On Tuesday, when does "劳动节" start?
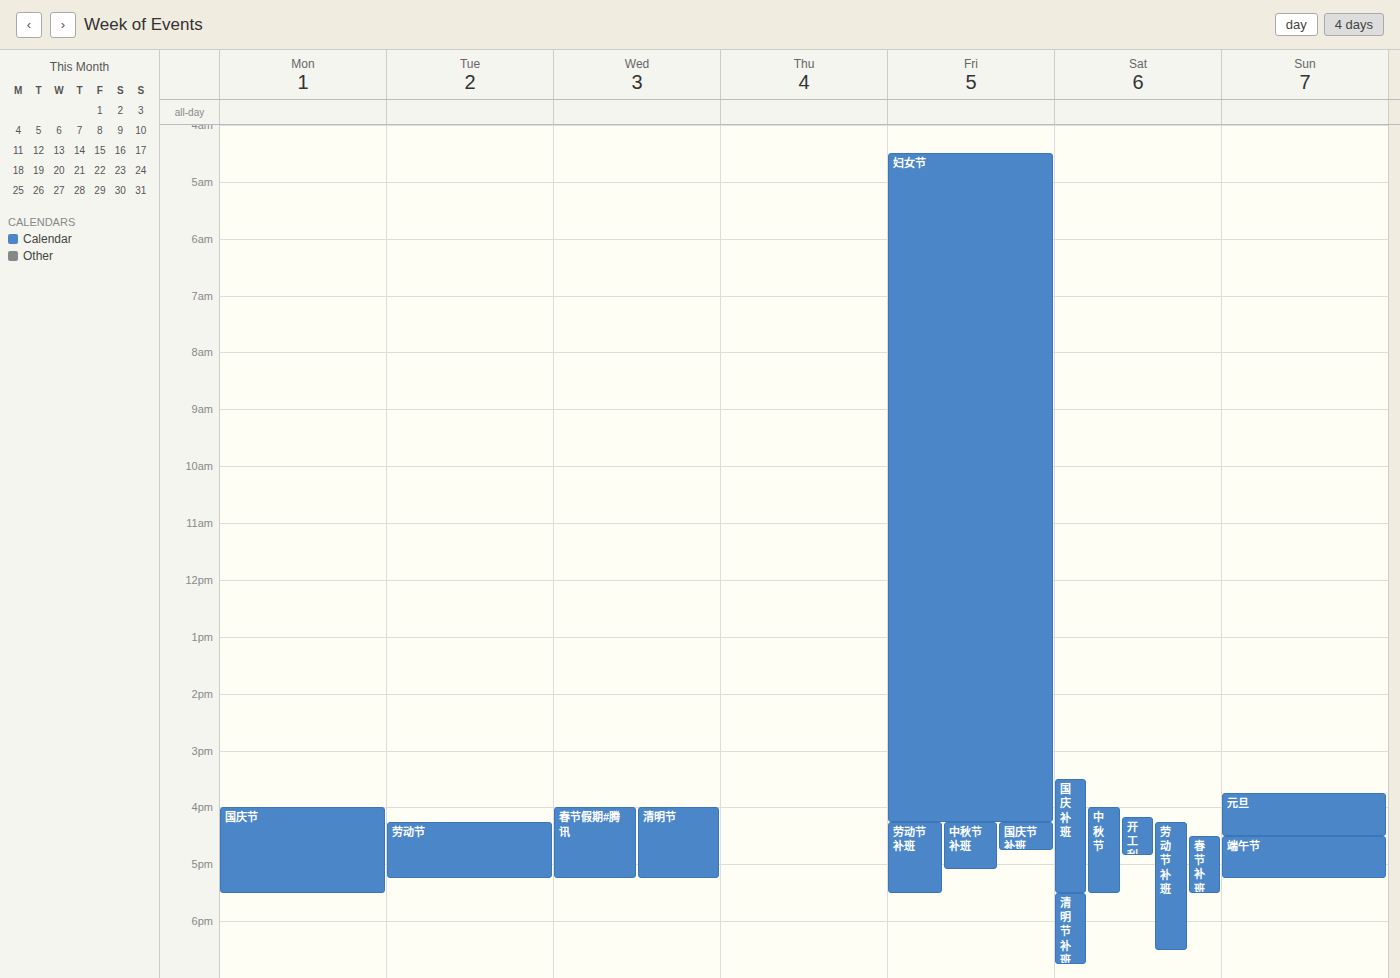
4:15 PM